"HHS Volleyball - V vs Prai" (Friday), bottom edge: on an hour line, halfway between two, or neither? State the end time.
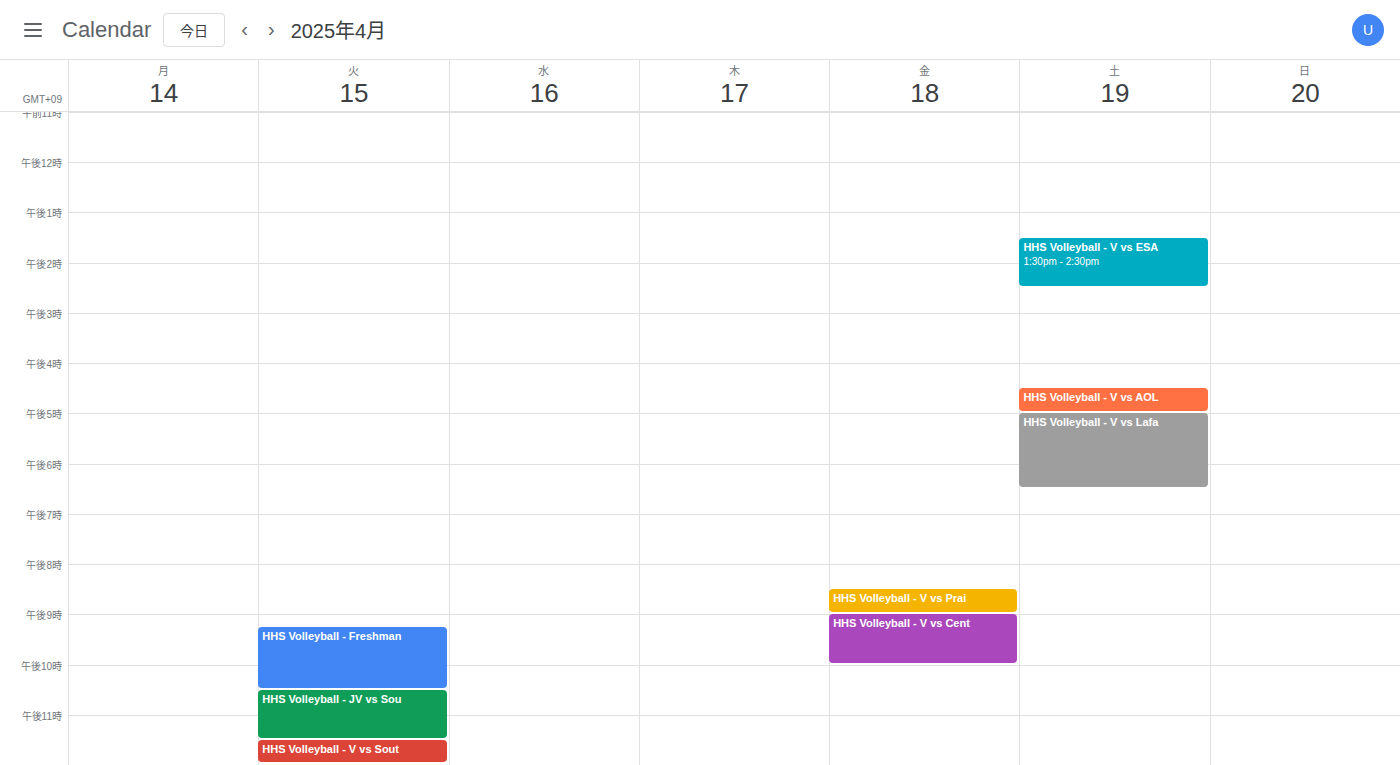
9:00 PM -- exactly on the 9 PM line.